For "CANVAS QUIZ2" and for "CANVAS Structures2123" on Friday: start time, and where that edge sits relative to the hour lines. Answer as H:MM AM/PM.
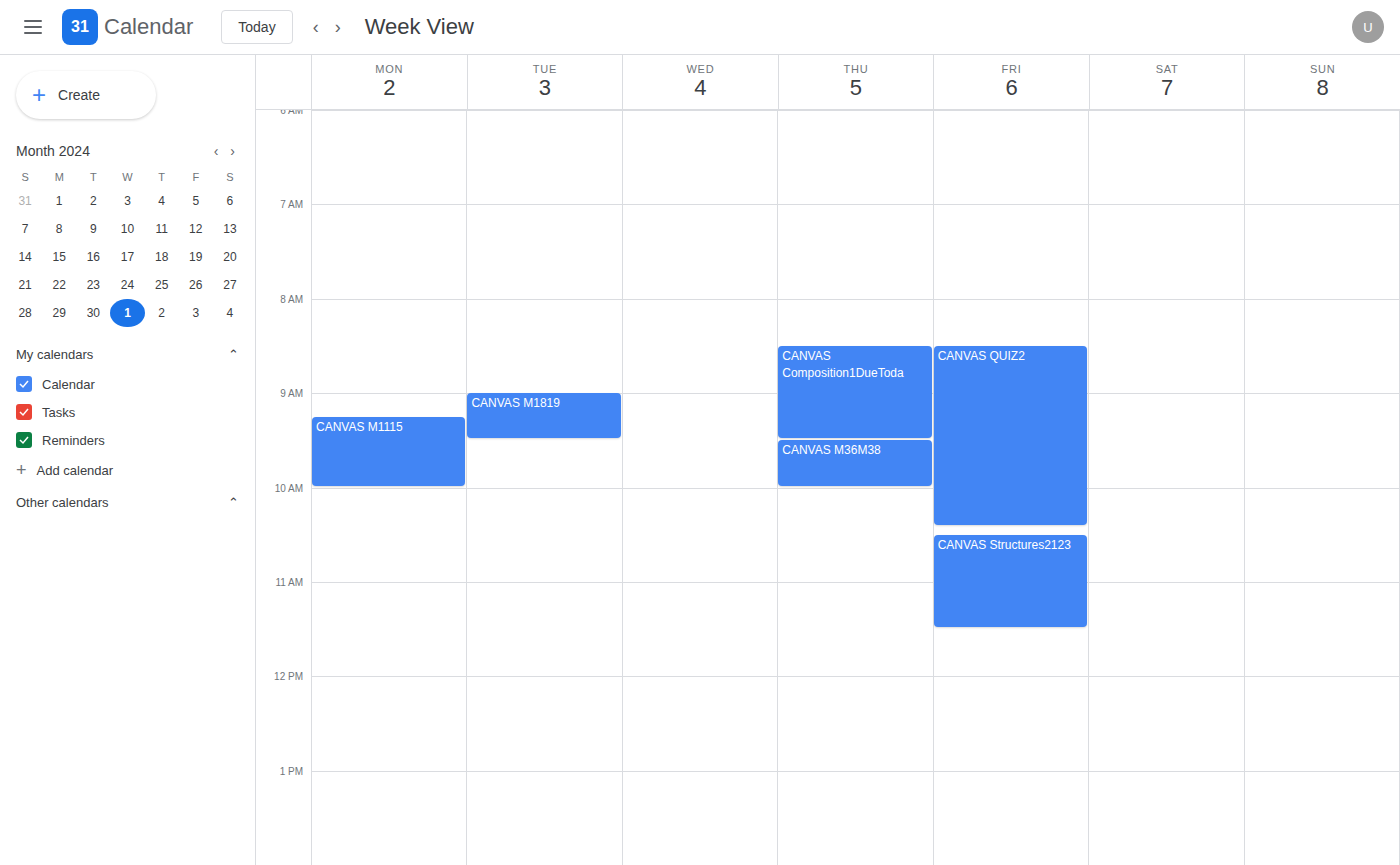
"CANVAS QUIZ2": 8:30 AM, halfway between the 8 AM and 9 AM lines. "CANVAS Structures2123": 10:30 AM, halfway between the 10 AM and 11 AM lines.